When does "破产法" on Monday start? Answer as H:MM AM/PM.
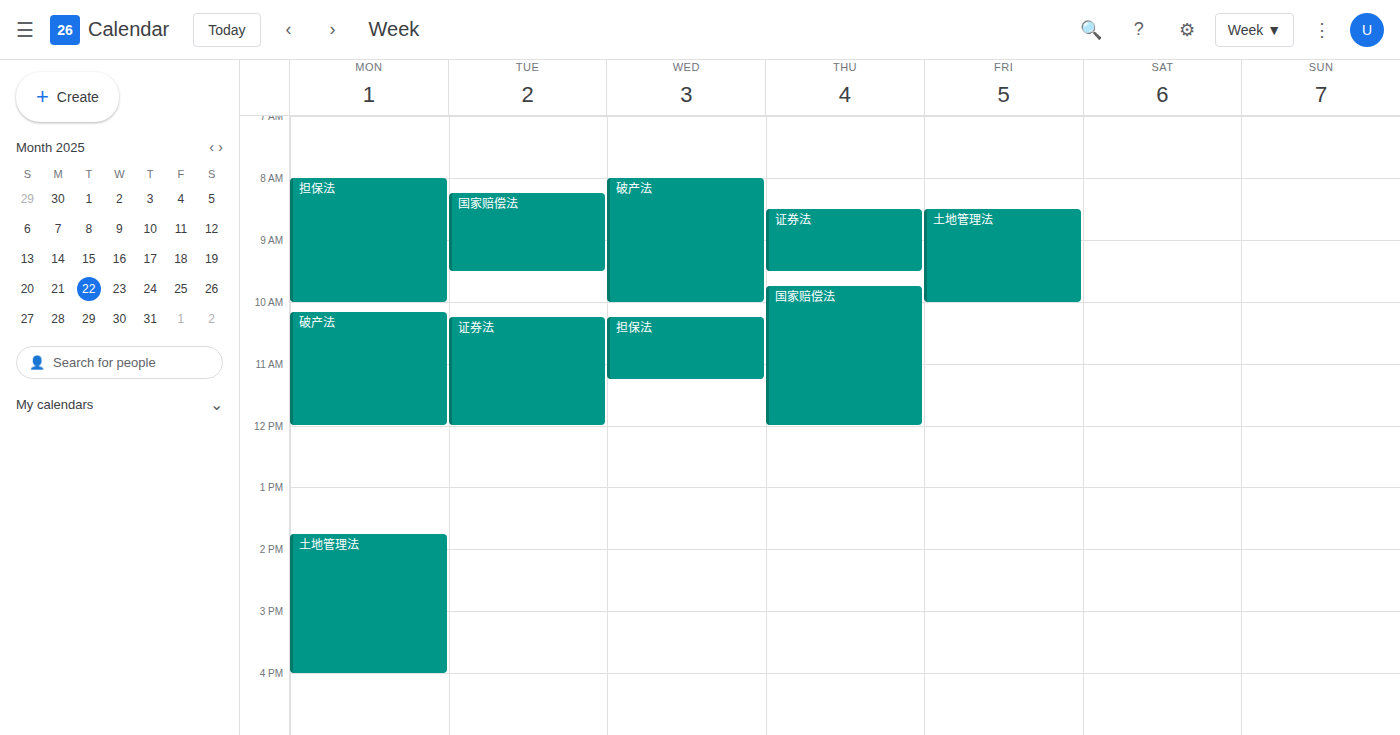
10:10 AM